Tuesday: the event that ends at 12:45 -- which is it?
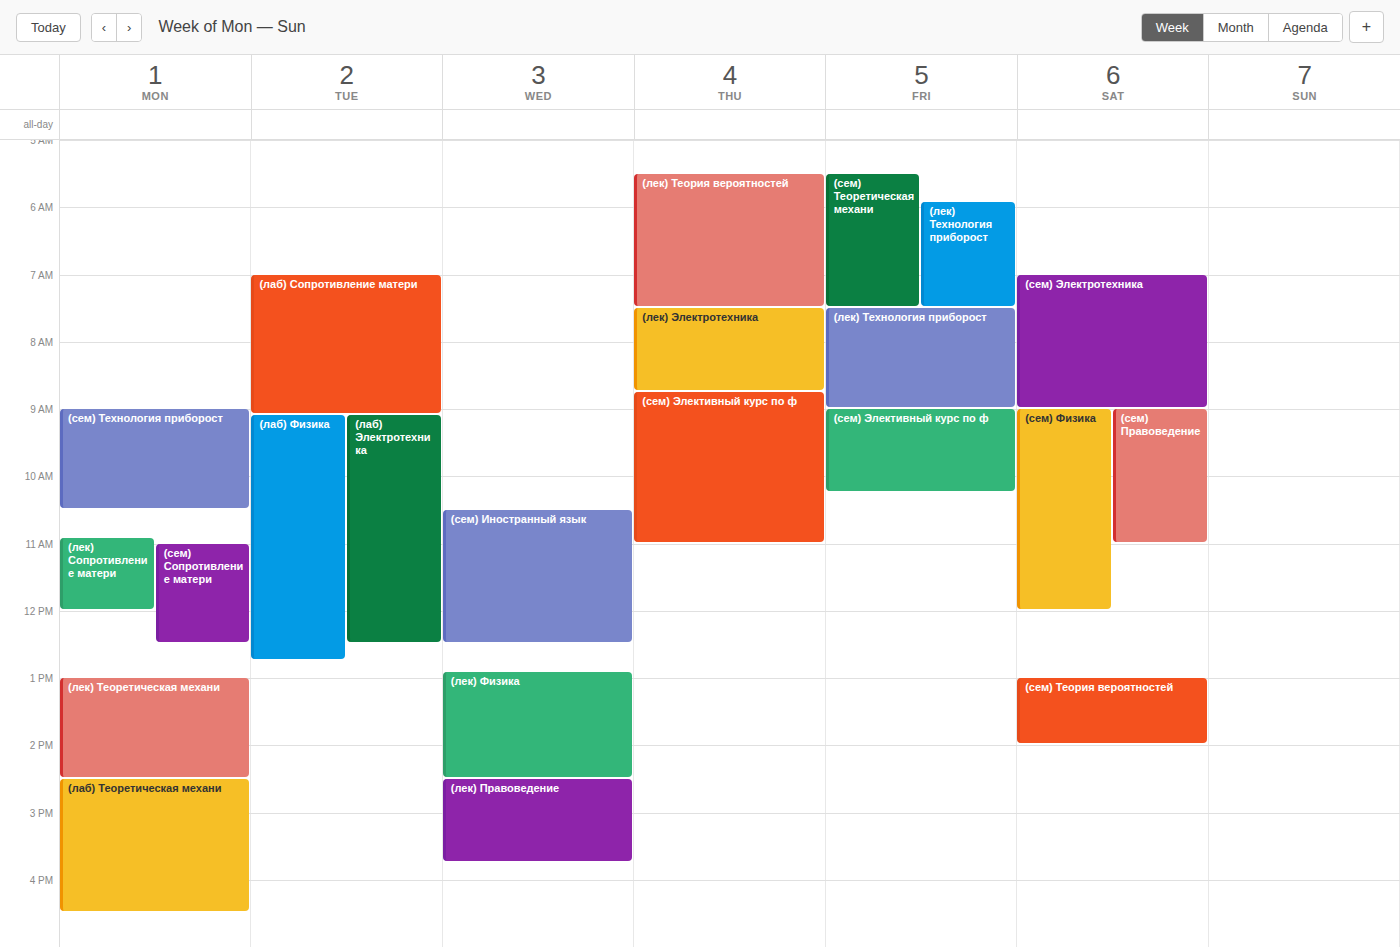
"(лаб) Физика"